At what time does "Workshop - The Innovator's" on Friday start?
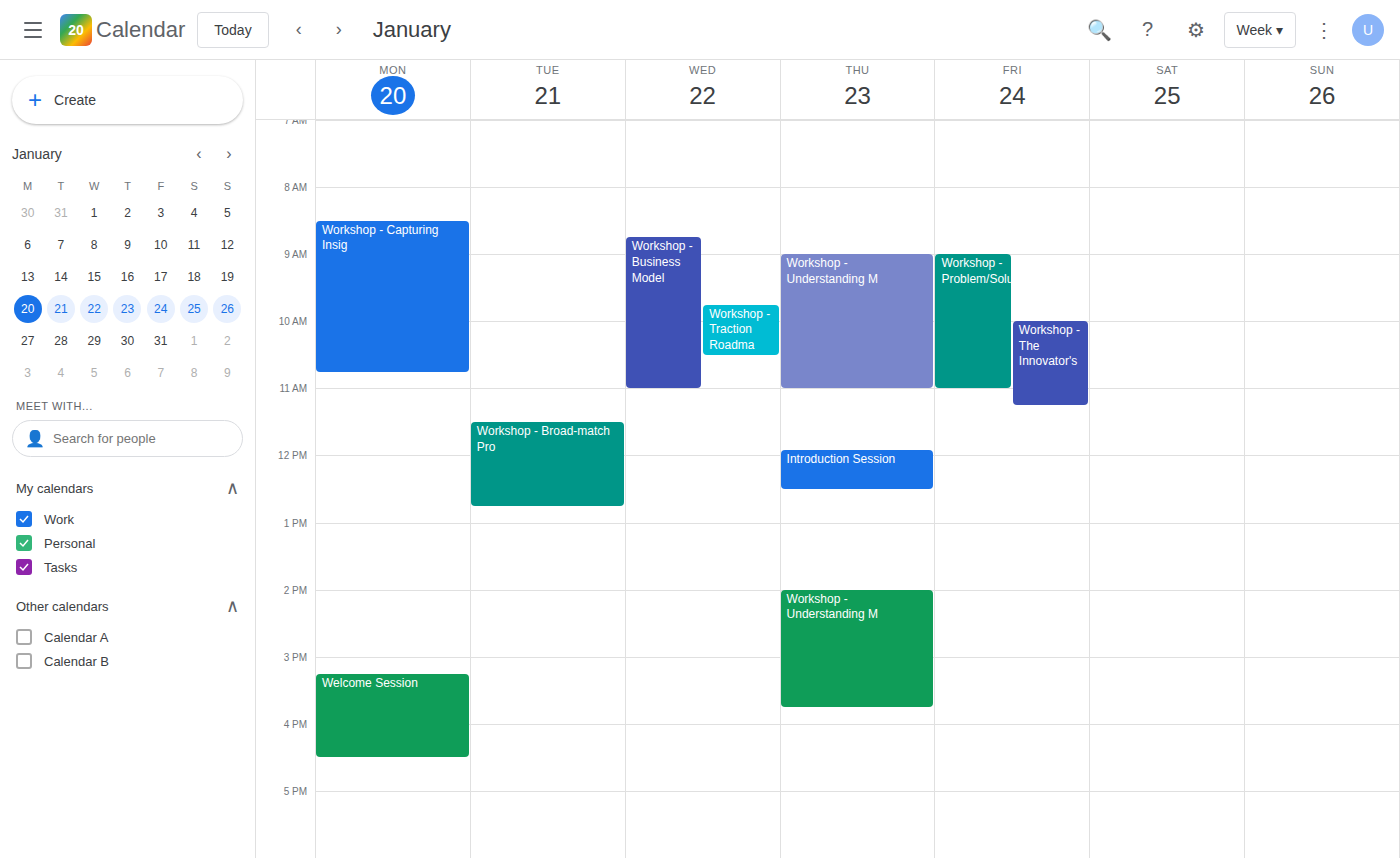
10:00 AM